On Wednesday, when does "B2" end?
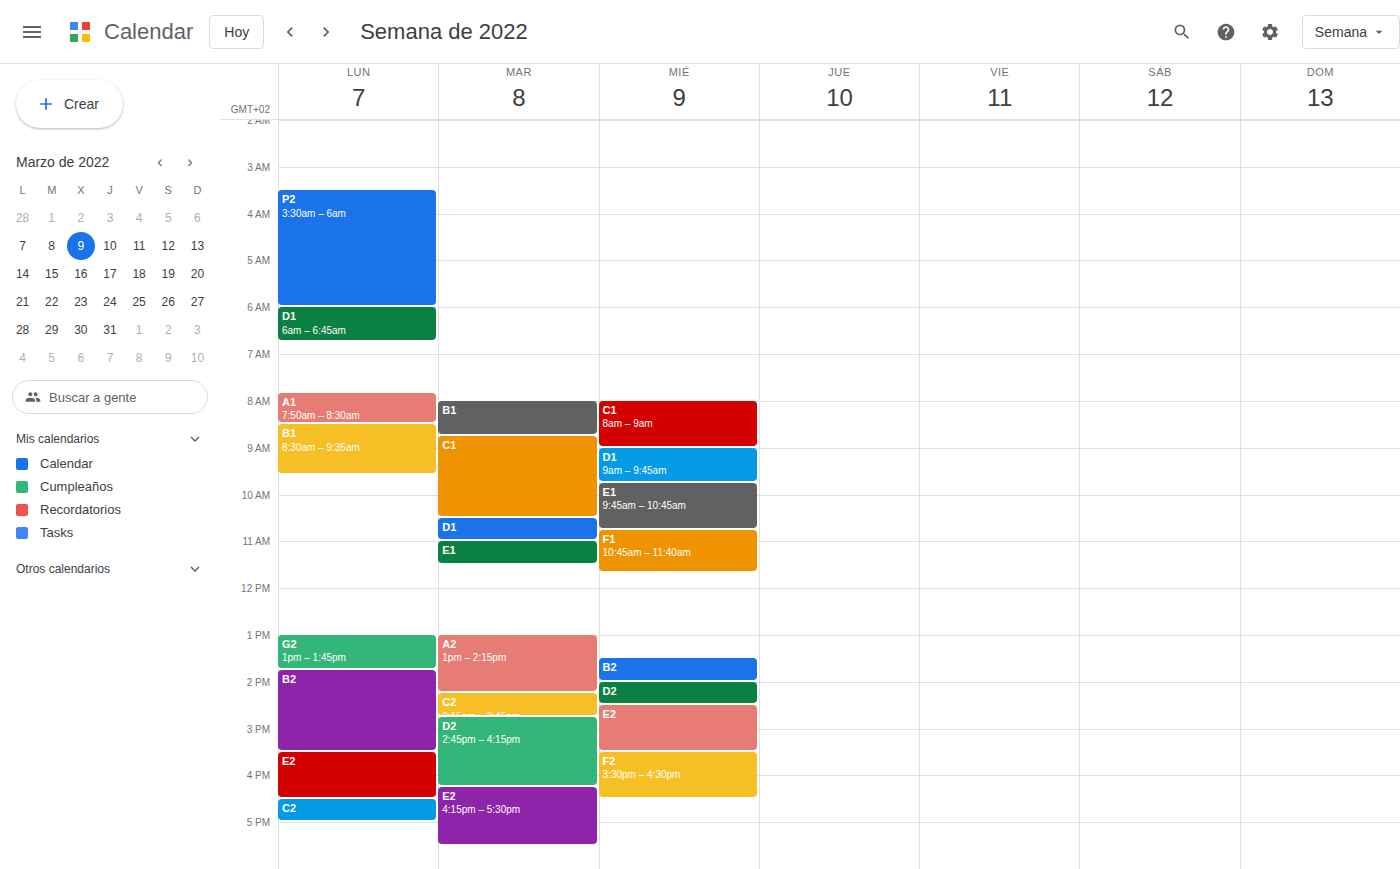
2:00 PM